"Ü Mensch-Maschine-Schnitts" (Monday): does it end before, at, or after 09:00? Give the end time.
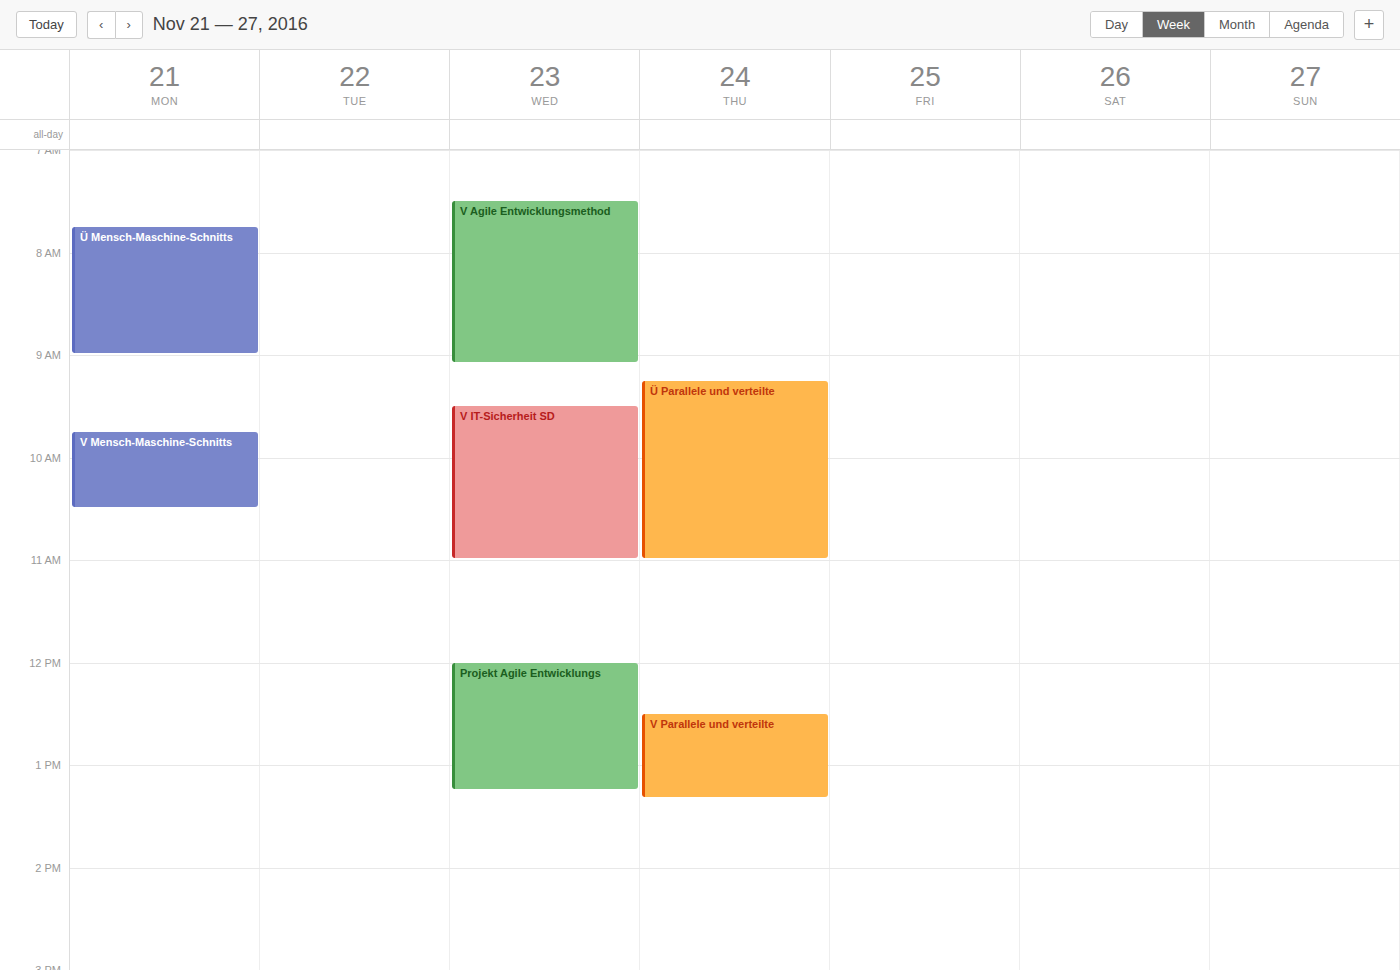
09:00 -- exactly at 09:00, on the 09:00 line.